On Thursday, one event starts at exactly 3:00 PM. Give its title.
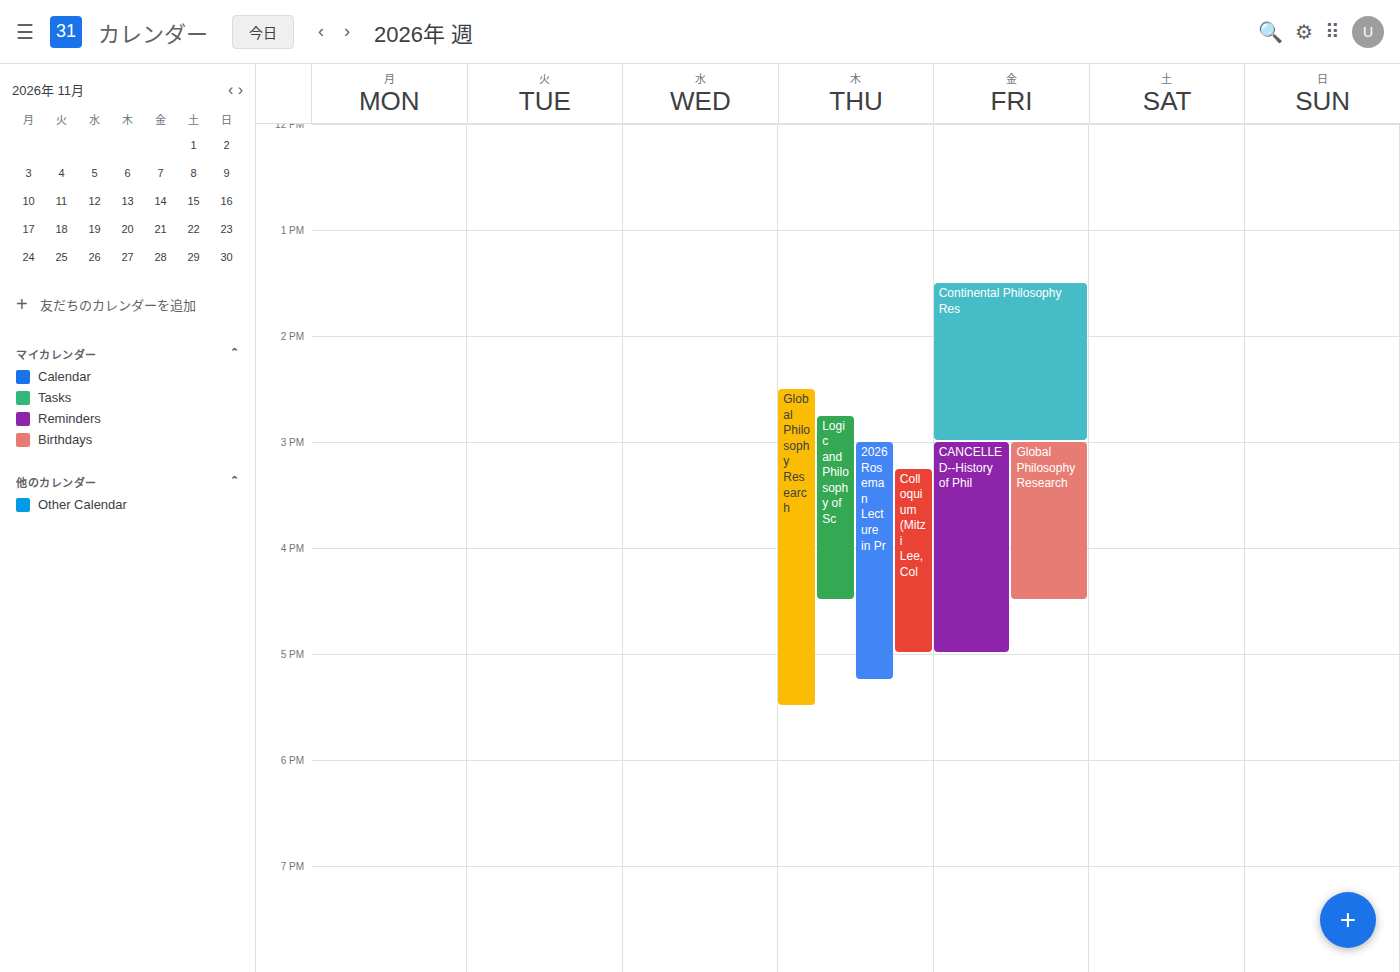
"2026 Roseman Lecture in Pr"